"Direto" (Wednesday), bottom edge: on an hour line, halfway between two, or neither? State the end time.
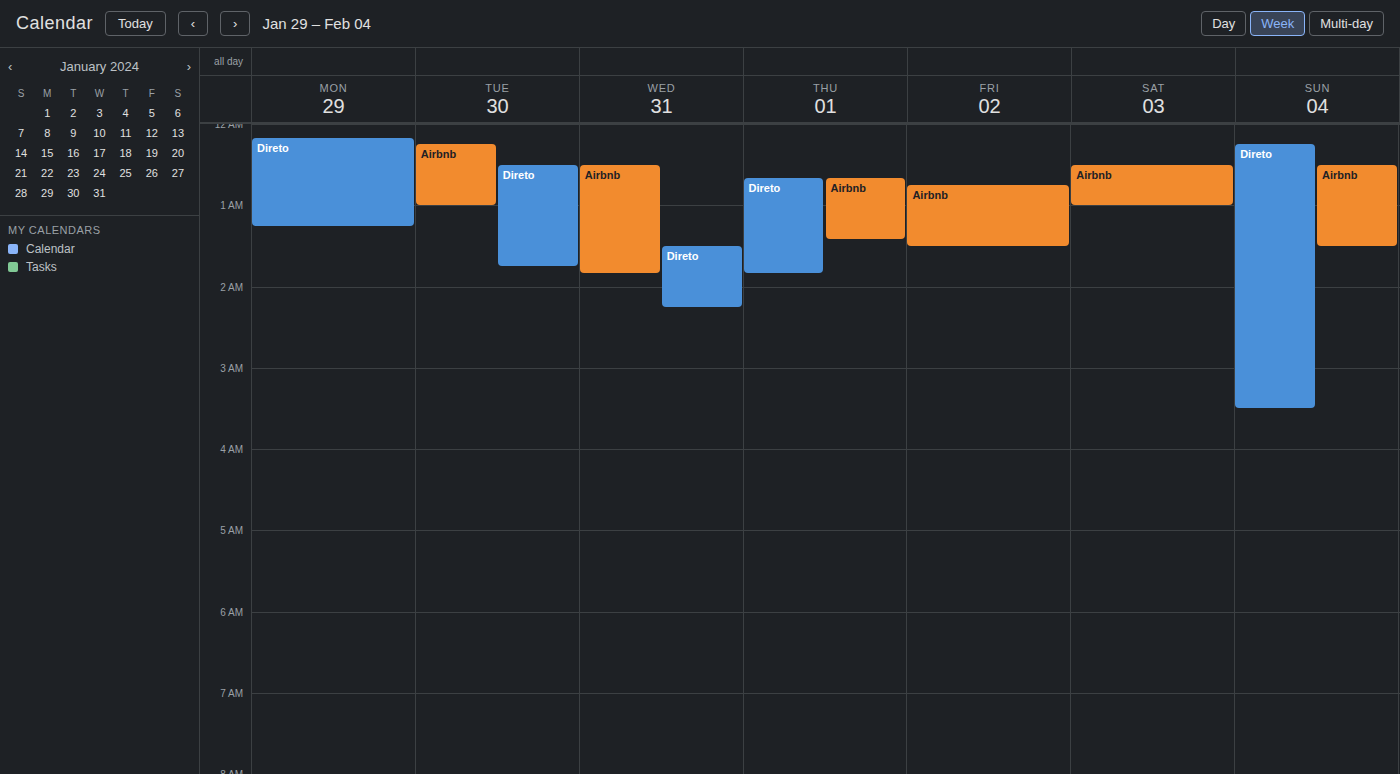
2:15 AM -- neither: a quarter of the way from the 2 AM line to the 3 AM line.